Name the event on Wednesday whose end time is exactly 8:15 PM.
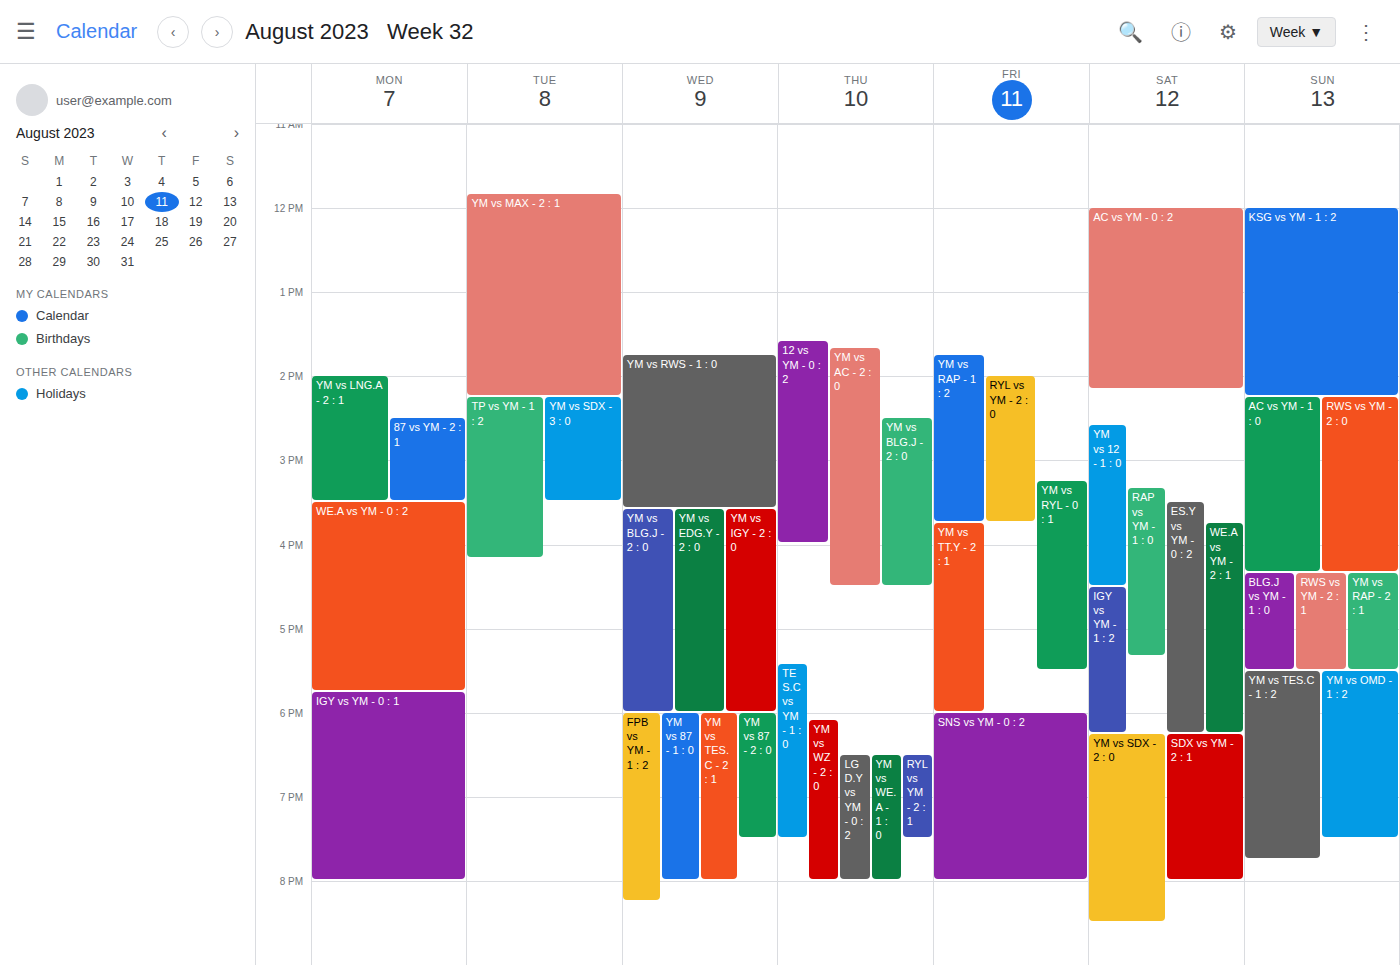
"FPB vs YM - 1 : 2"